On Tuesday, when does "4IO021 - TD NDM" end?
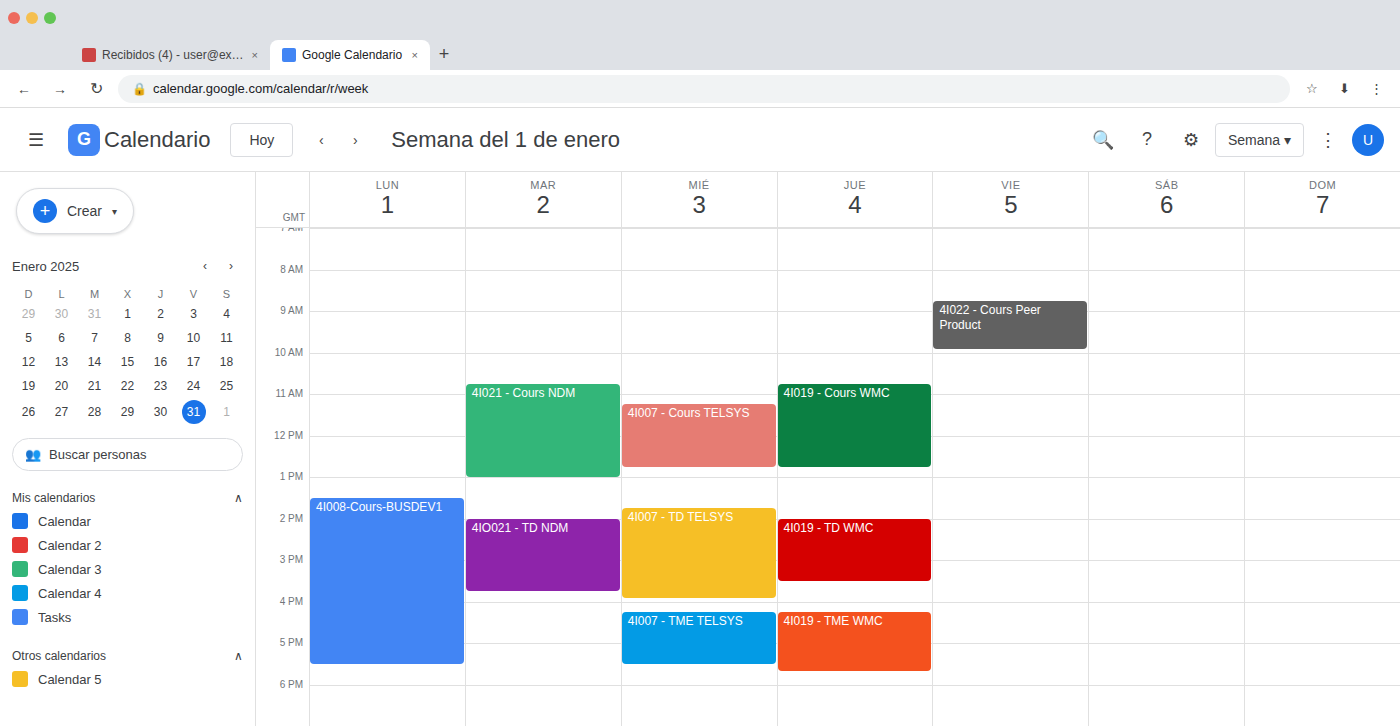
3:45 PM